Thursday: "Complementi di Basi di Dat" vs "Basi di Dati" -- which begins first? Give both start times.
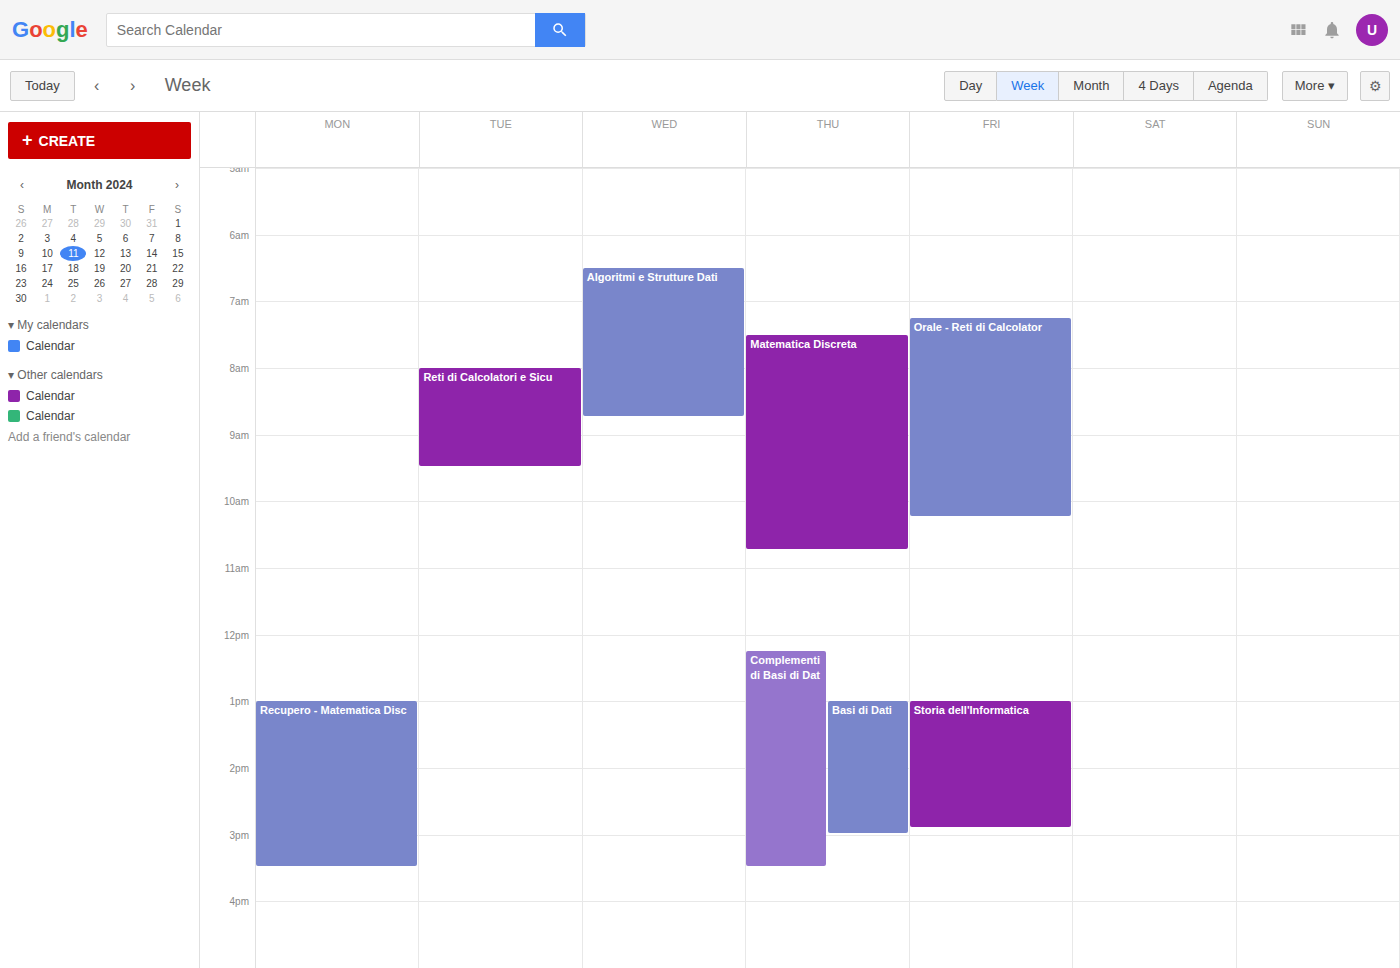
"Complementi di Basi di Dat" 12:15 PM; "Basi di Dati" 1:00 PM.